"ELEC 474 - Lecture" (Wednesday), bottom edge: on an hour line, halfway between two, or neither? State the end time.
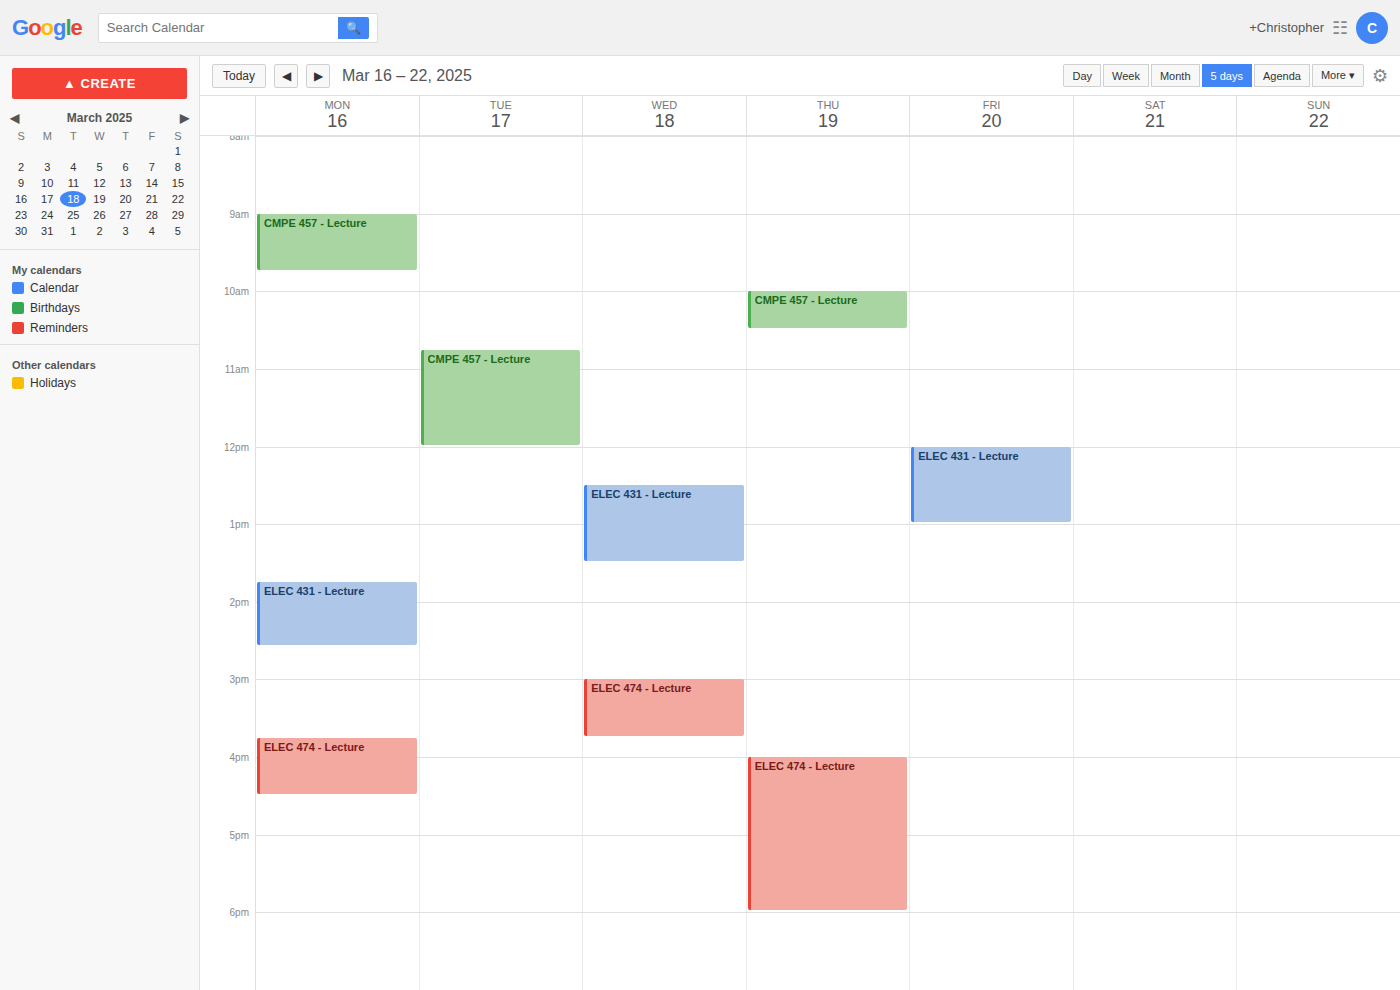
15:45 -- neither: three quarters of the way from the 15:00 line to the 16:00 line.